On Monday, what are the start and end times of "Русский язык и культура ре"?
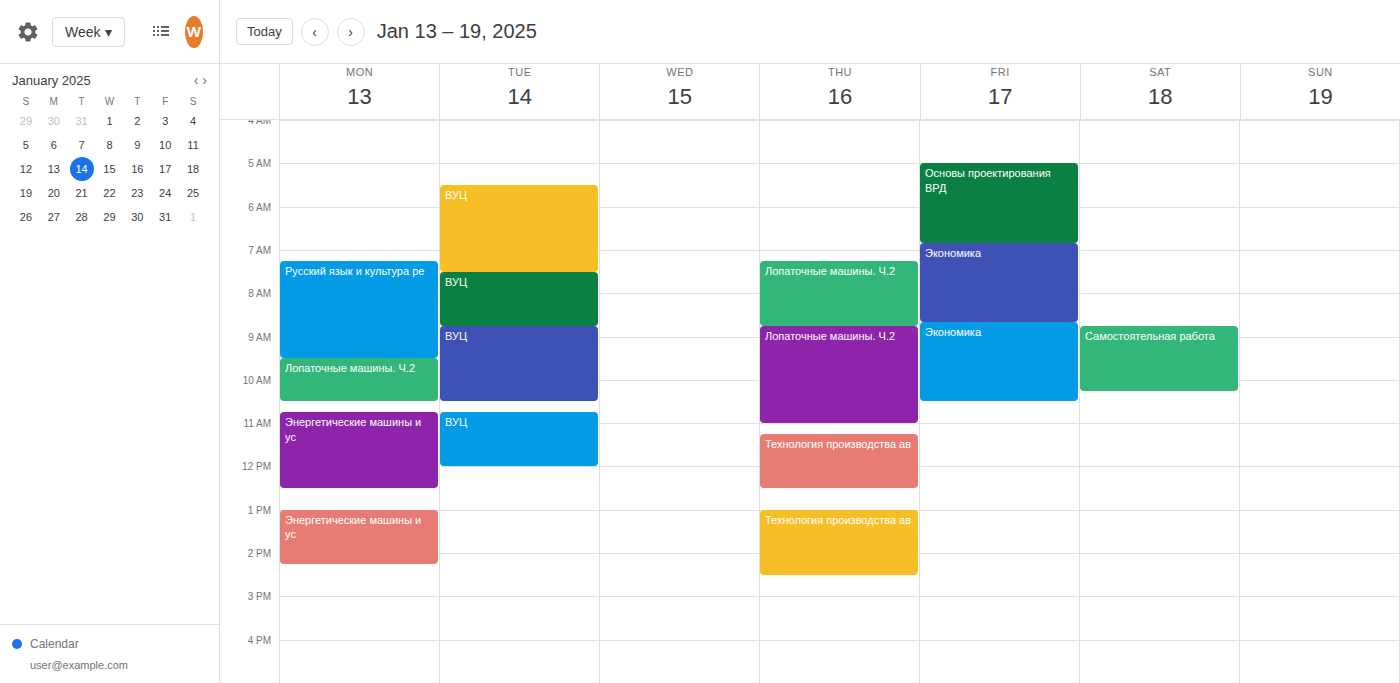
7:15 AM to 9:30 AM